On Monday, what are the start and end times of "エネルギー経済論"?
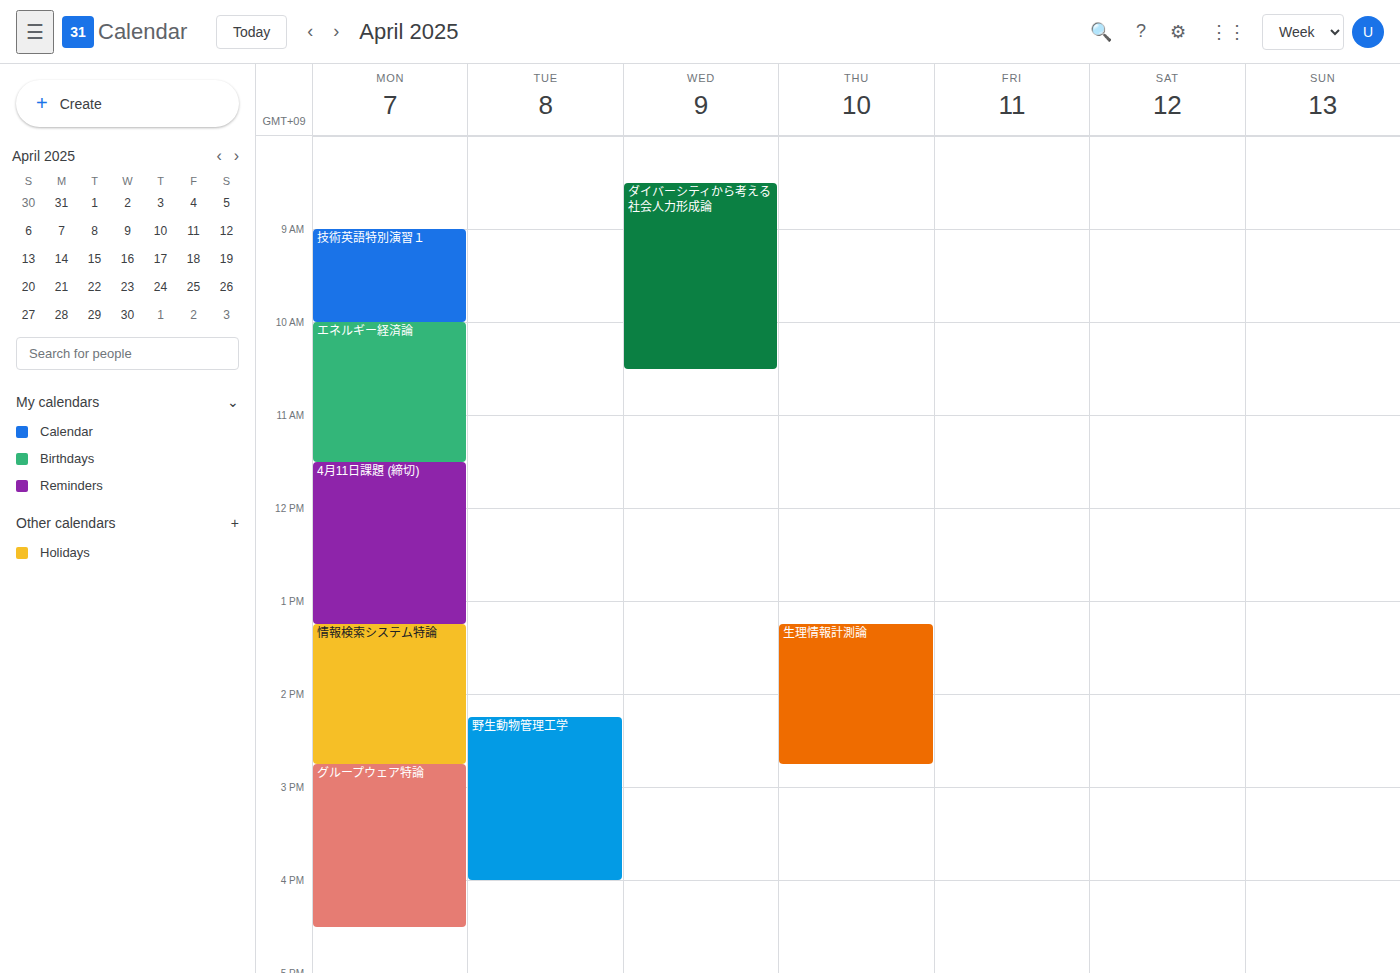
10:00 AM to 11:30 AM